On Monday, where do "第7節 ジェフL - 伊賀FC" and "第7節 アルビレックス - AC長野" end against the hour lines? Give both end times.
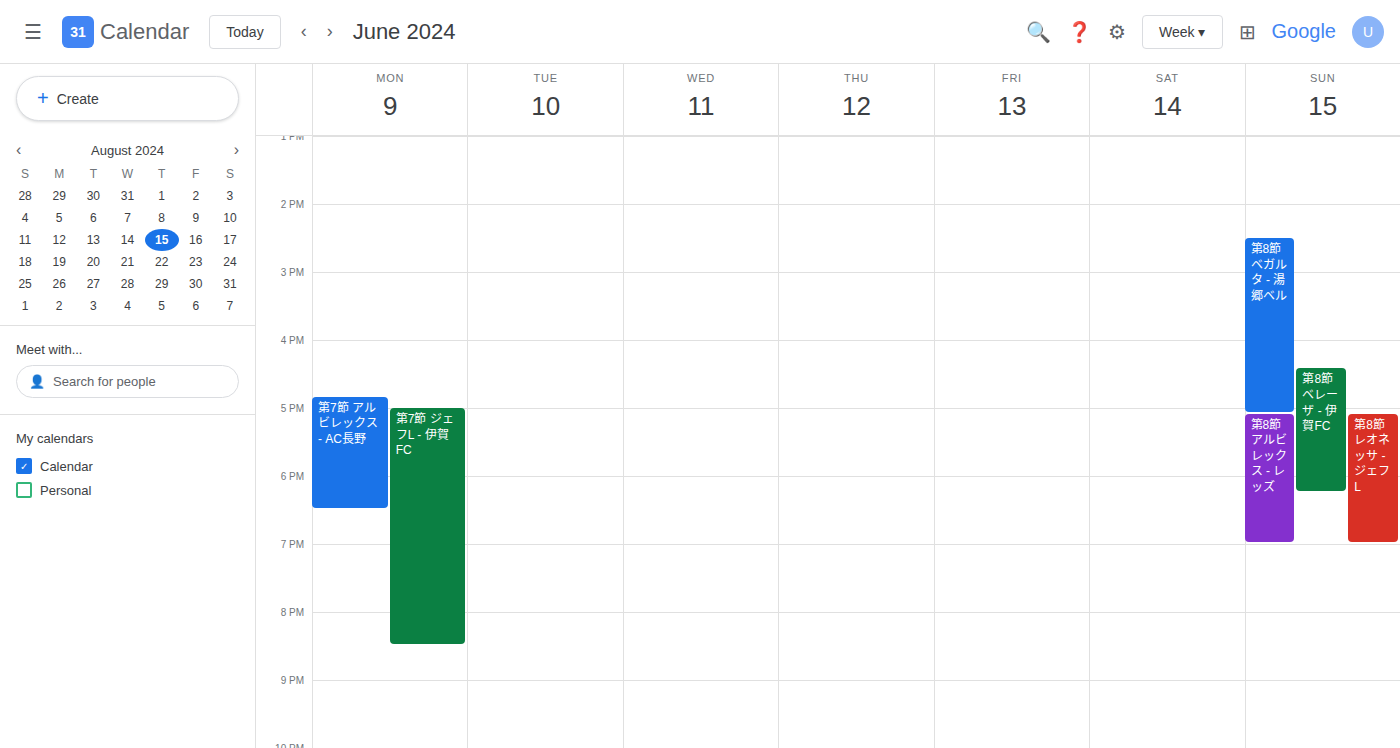
"第7節 ジェフL - 伊賀FC": 20:30, halfway between the 20:00 and 21:00 lines. "第7節 アルビレックス - AC長野": 18:30, halfway between the 18:00 and 19:00 lines.